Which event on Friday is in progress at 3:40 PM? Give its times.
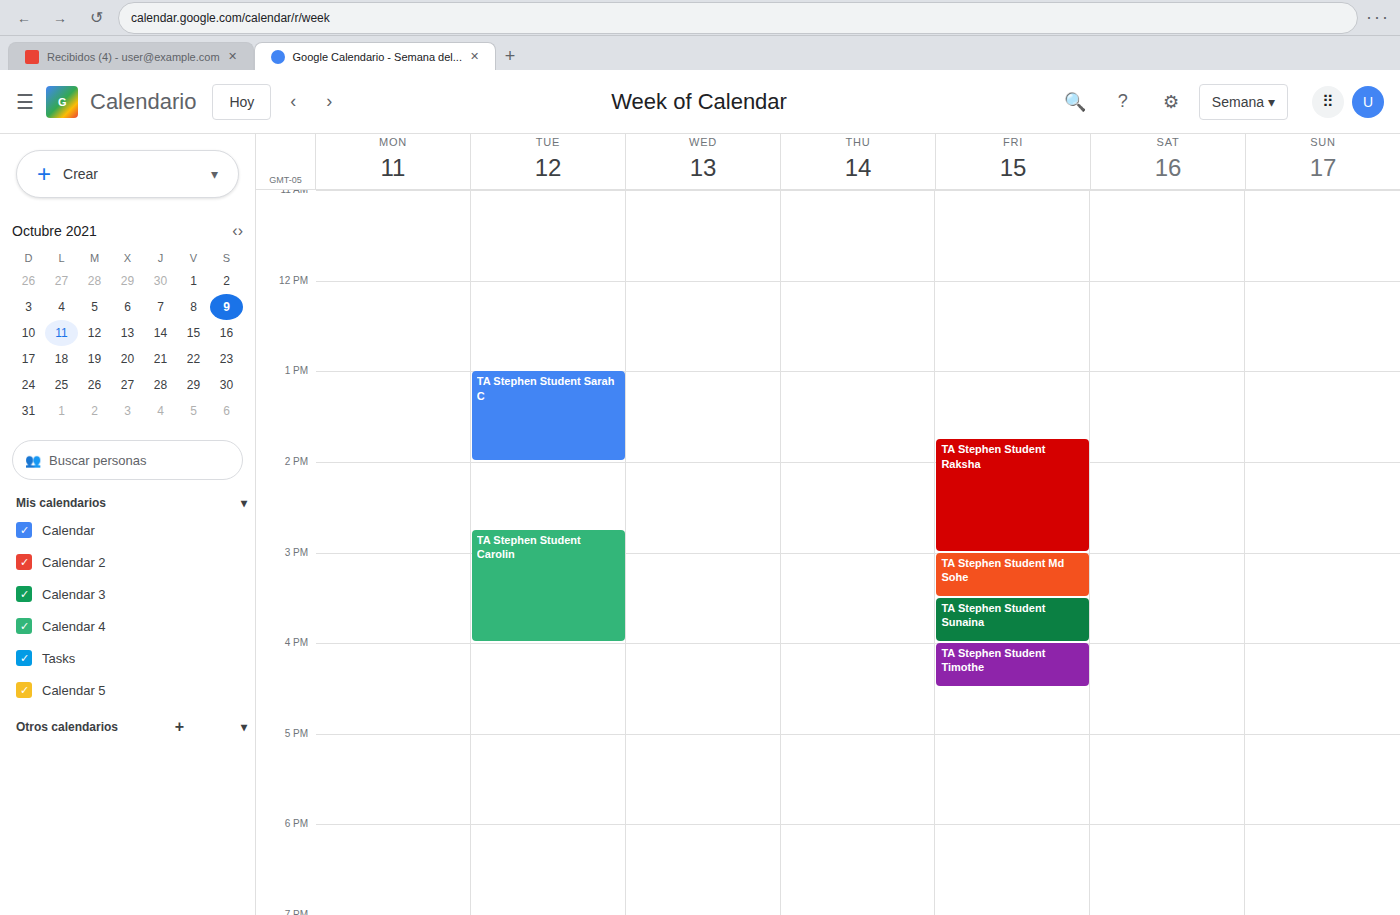
"TA Stephen Student Sunaina", 3:30 PM to 4:00 PM